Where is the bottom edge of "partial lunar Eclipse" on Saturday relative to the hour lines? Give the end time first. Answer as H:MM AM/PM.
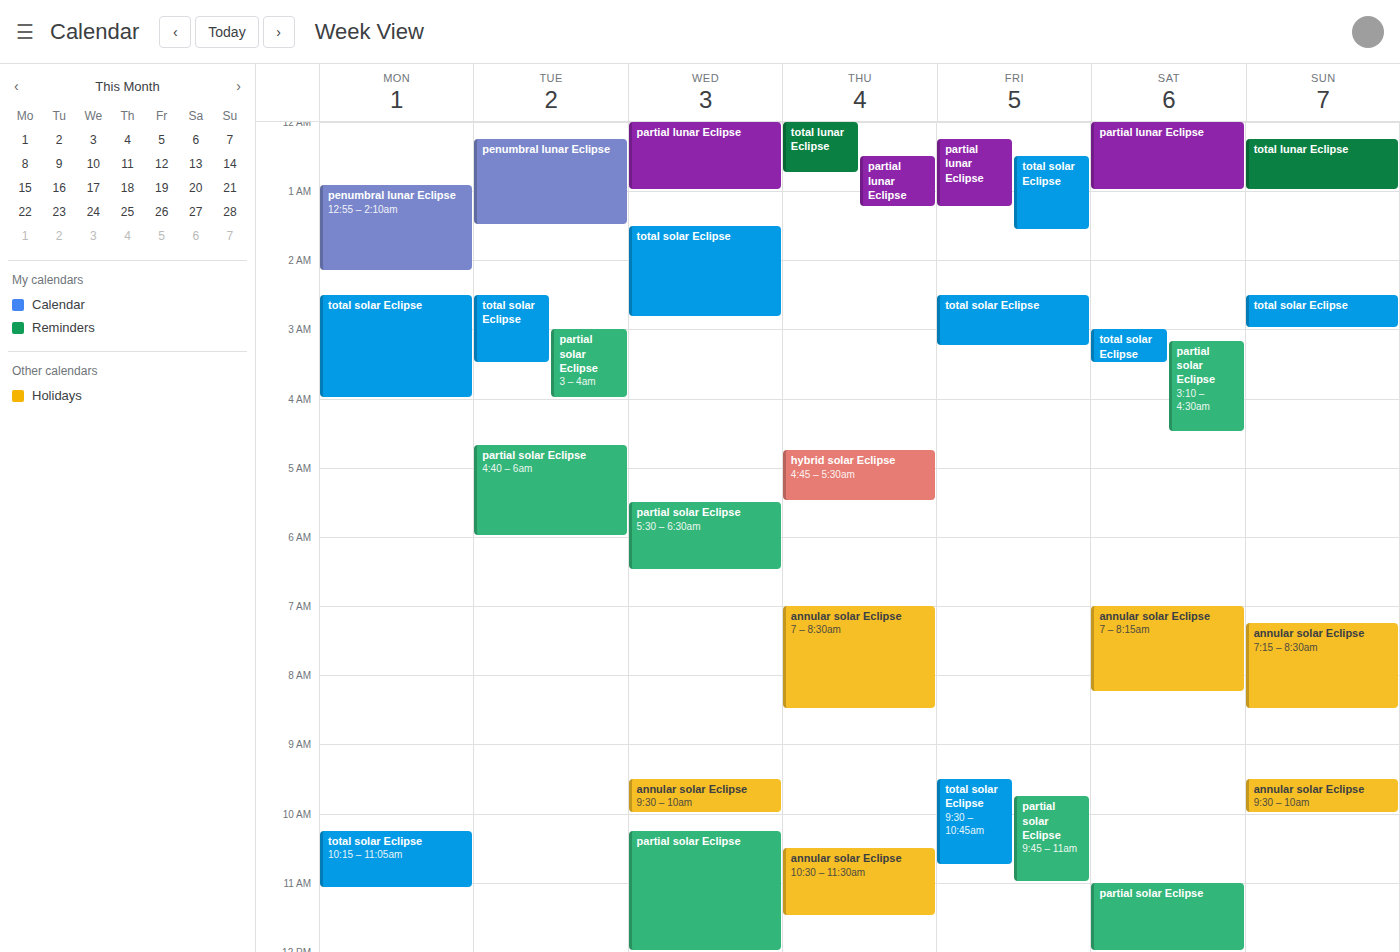
1:00 AM -- exactly on the 1 AM line.